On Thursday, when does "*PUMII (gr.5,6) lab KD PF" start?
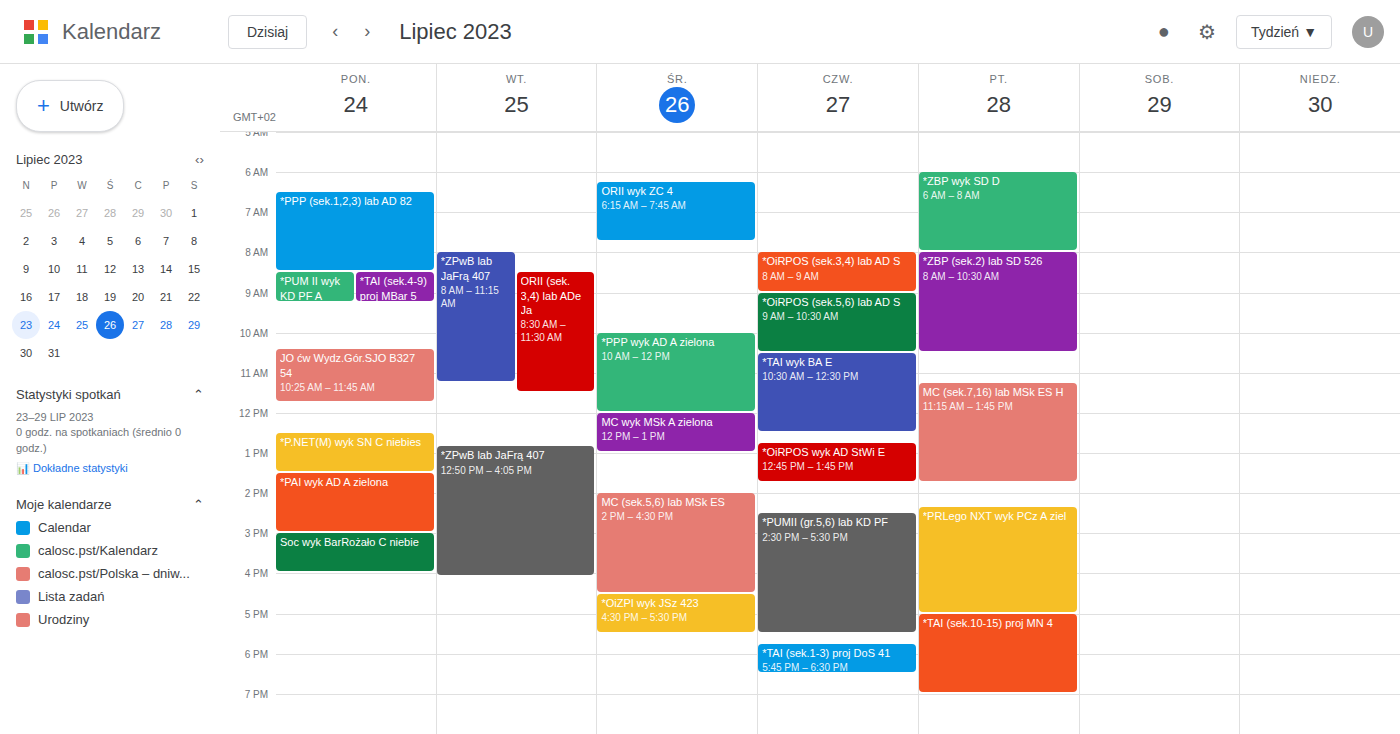
2:30 PM